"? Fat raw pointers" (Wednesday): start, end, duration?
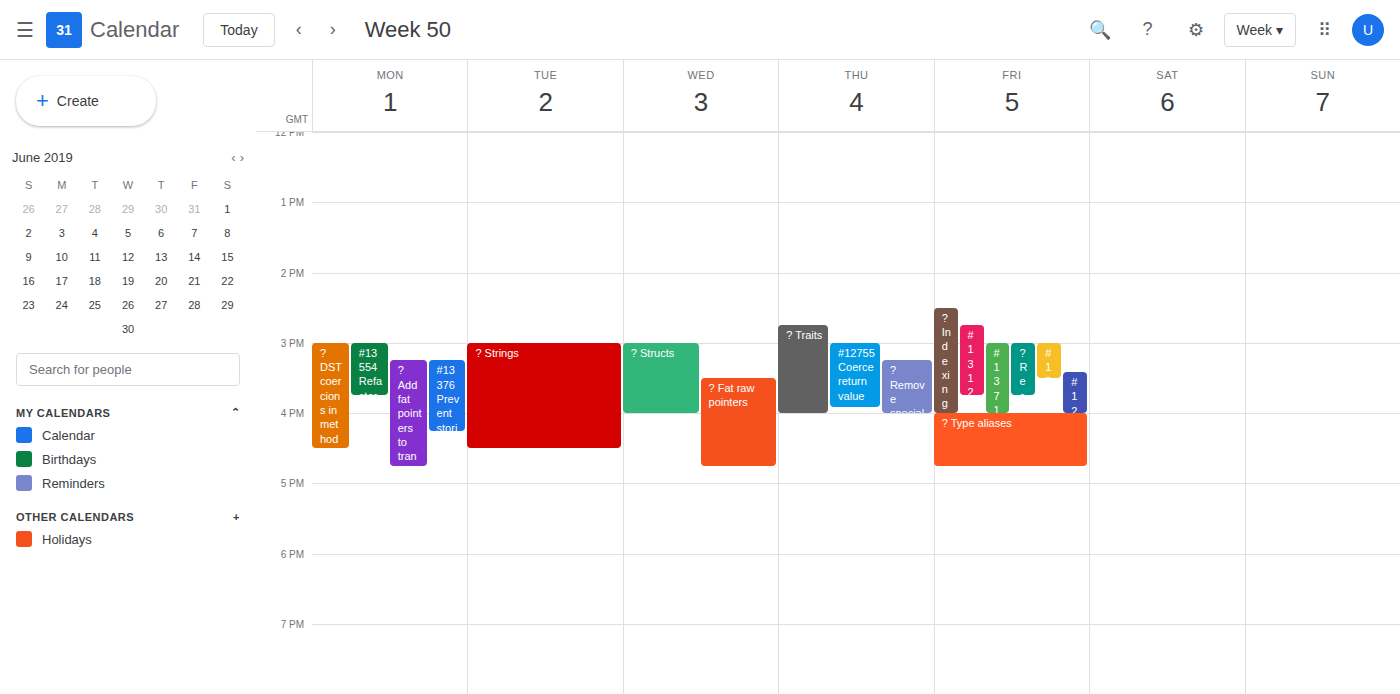
15:30 to 16:45, 1 hour 15 minutes